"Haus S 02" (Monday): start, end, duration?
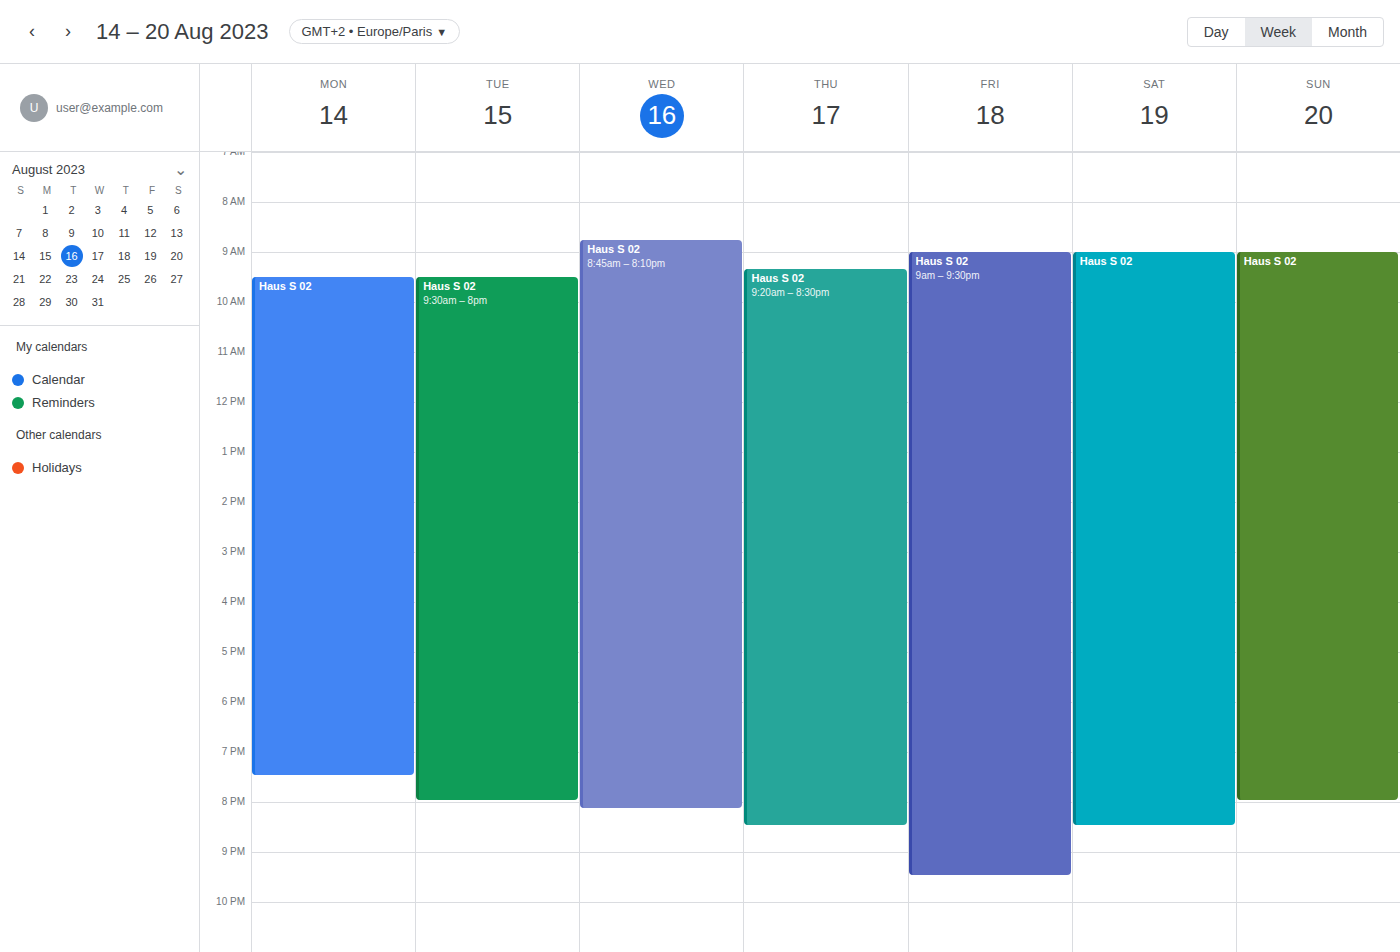
9:30 AM to 7:30 PM, 10 hours